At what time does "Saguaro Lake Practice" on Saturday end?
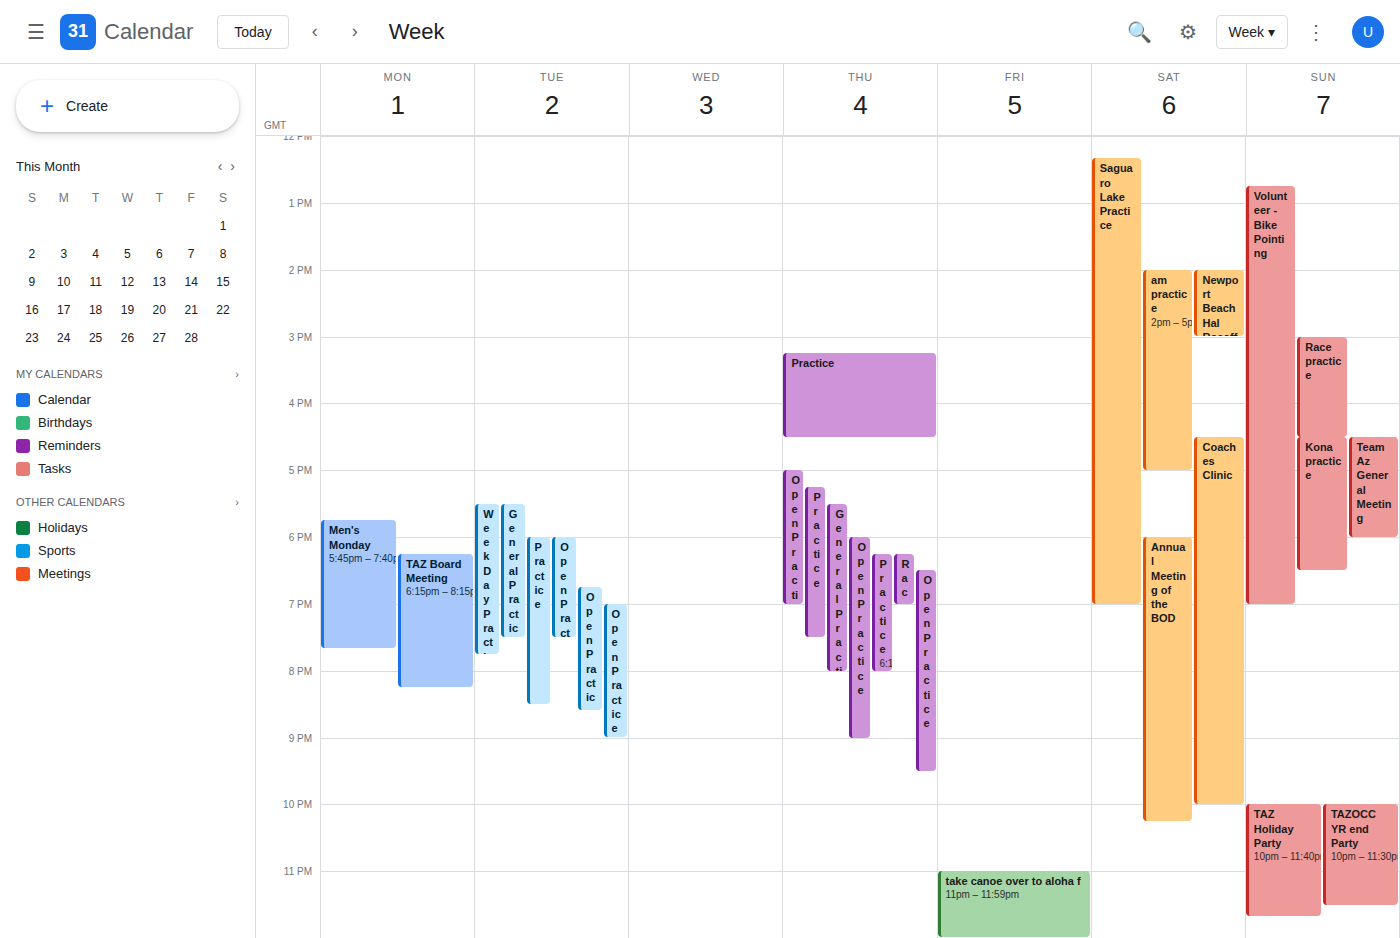
7:00 PM